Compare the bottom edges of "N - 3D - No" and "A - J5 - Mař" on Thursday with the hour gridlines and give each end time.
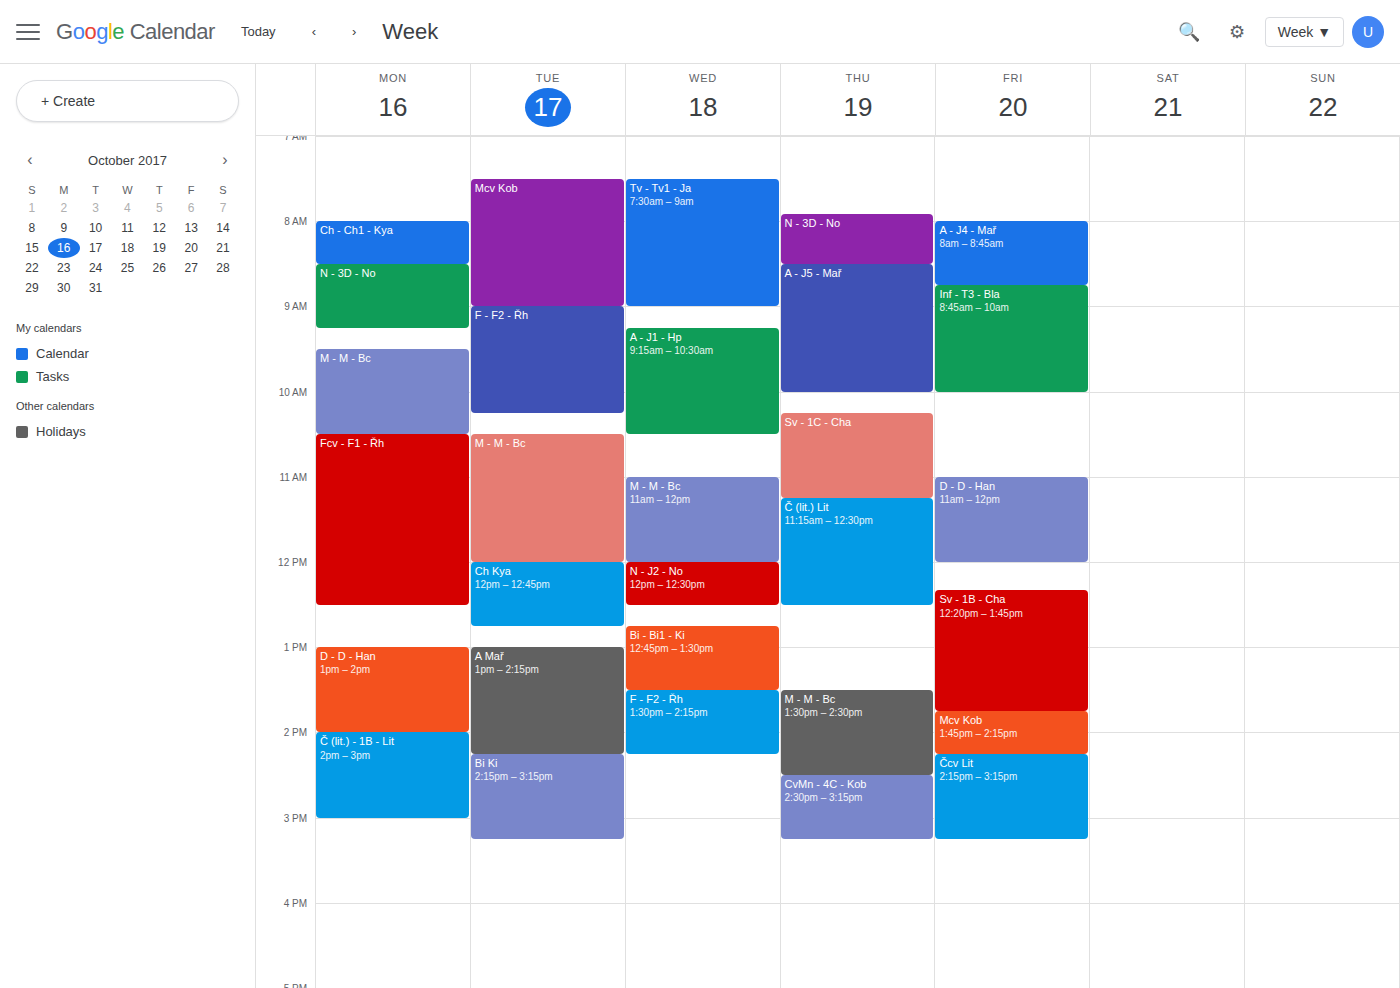
"N - 3D - No": 8:30 AM, halfway between the 8 AM and 9 AM lines. "A - J5 - Mař": 10:00 AM, exactly on the 10 AM line.